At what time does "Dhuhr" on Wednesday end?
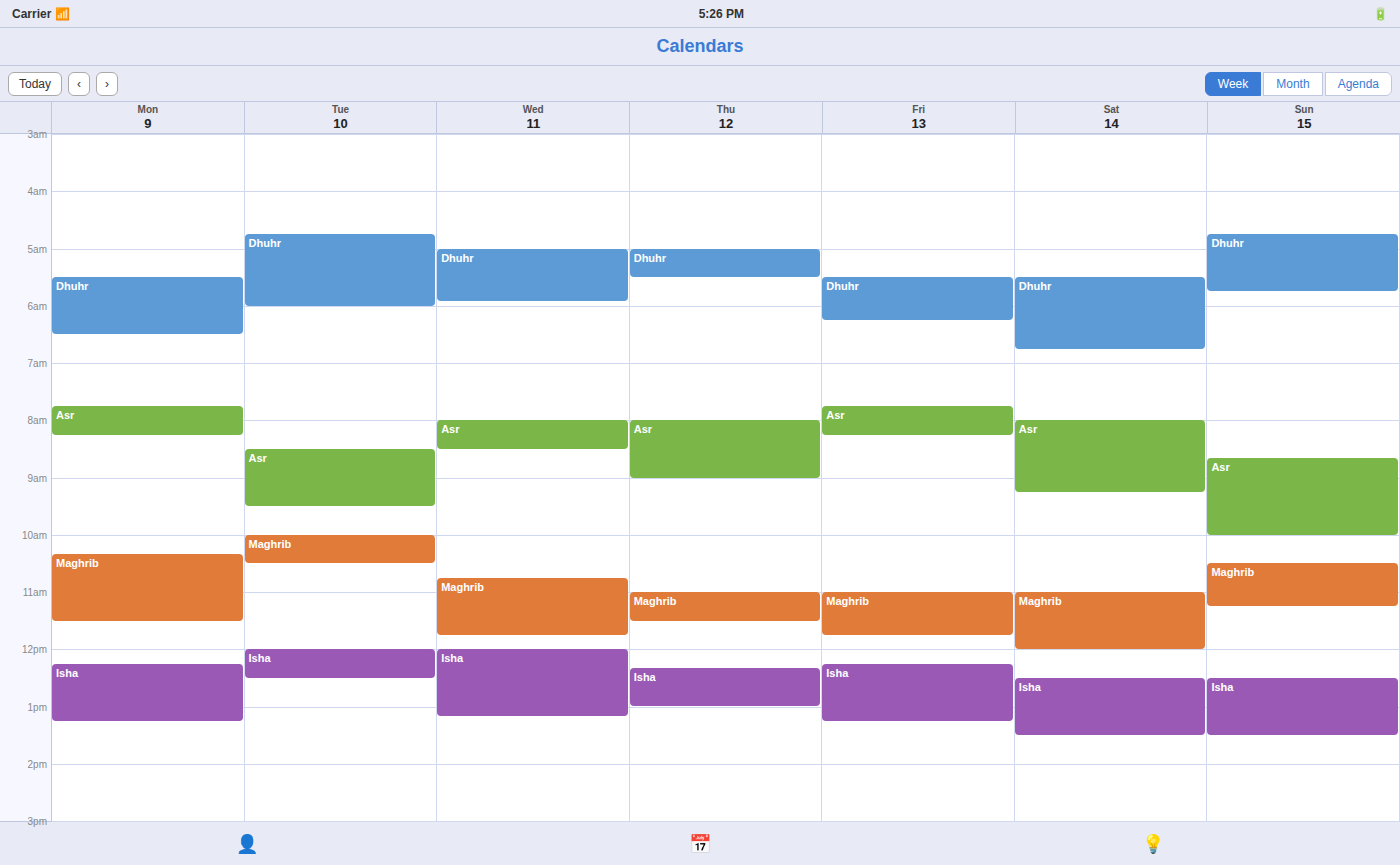
5:55 AM